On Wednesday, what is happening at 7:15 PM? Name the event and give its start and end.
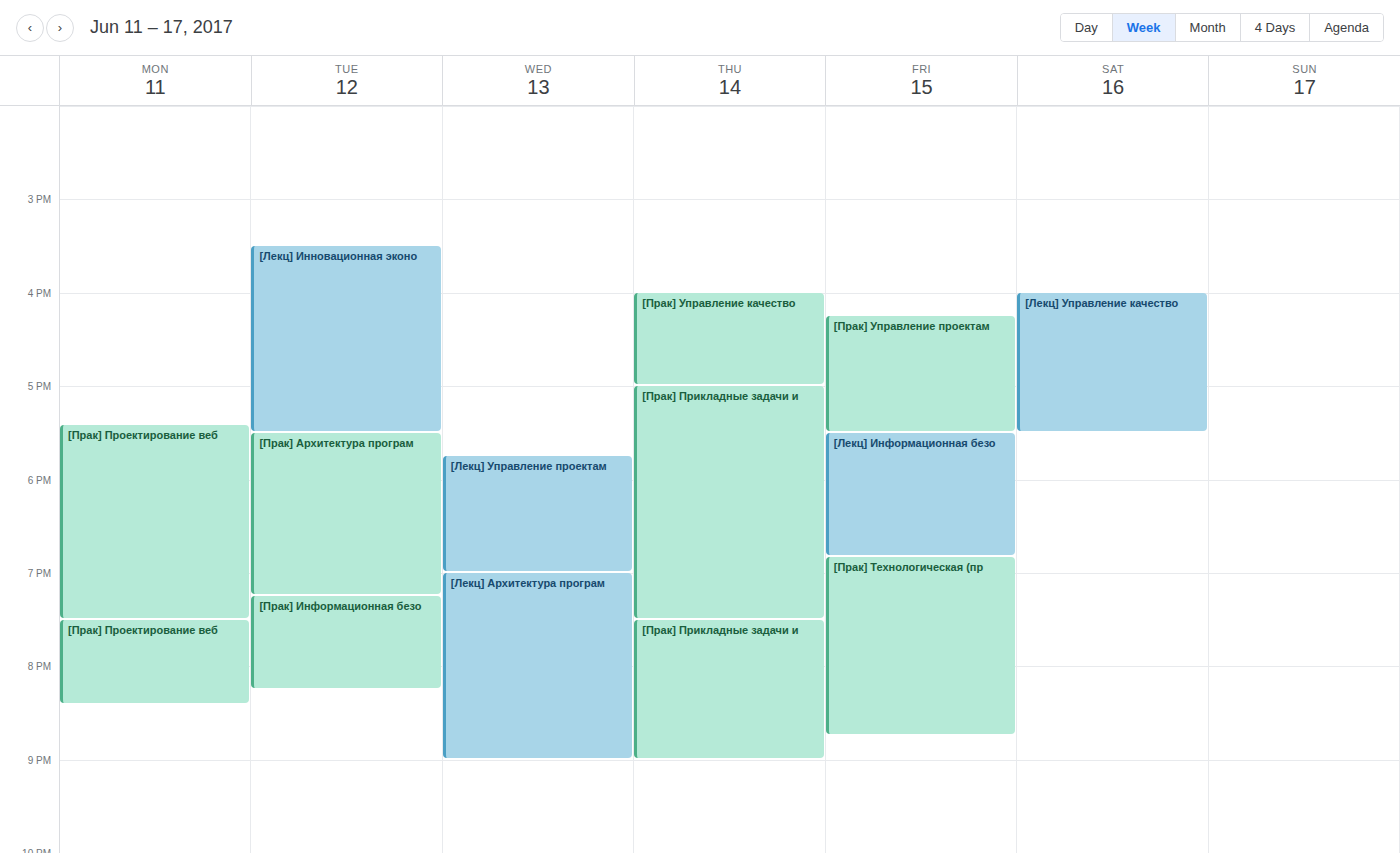
"[Лекц] Архитектура програм", 7:00 PM to 9:00 PM